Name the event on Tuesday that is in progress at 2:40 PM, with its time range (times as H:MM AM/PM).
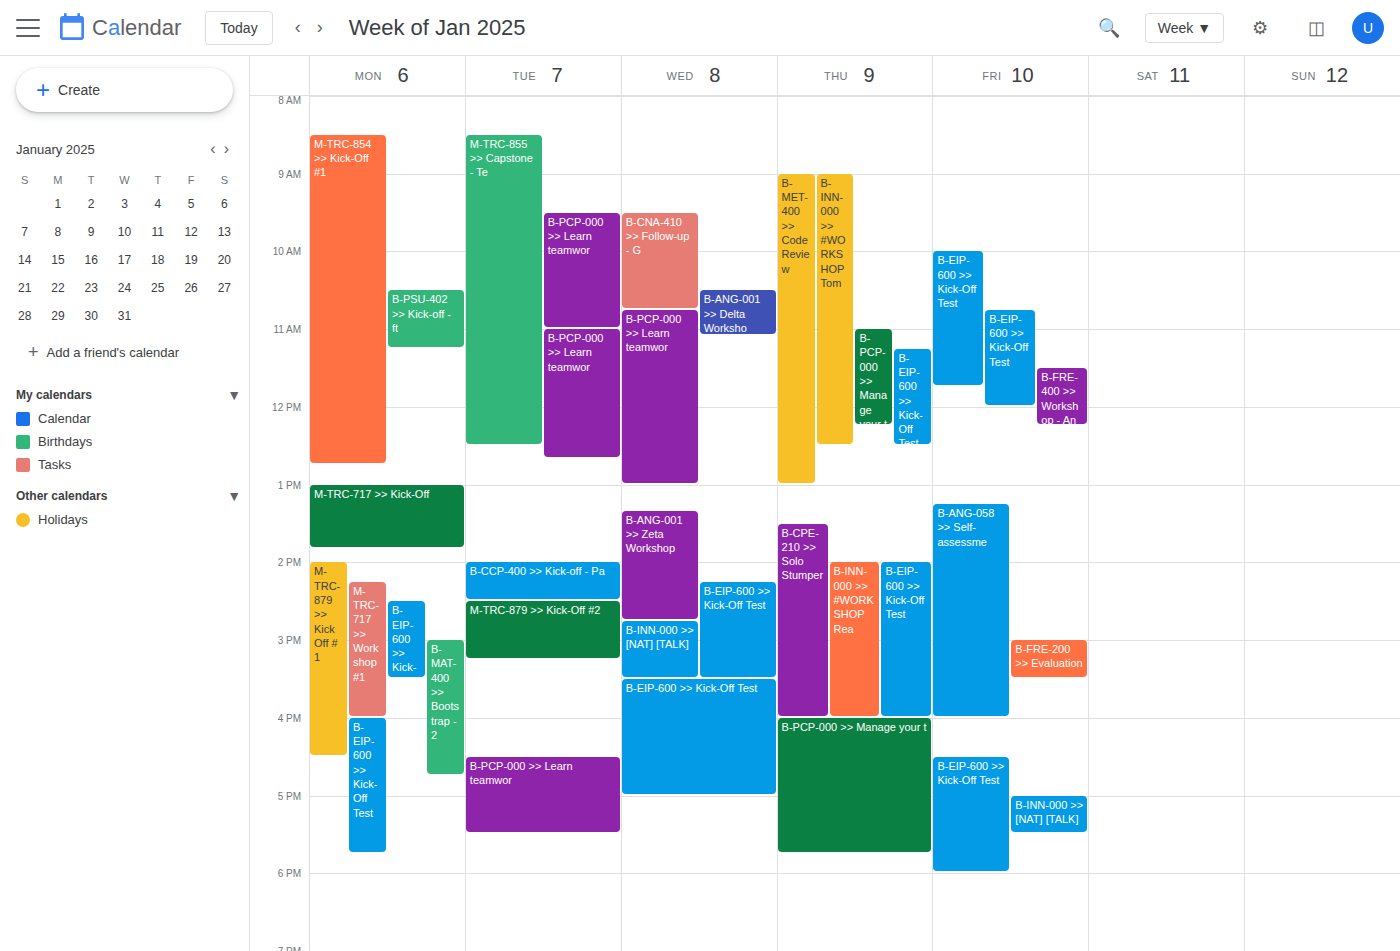
"M-TRC-879 >> Kick-Off #2", 2:30 PM to 3:15 PM